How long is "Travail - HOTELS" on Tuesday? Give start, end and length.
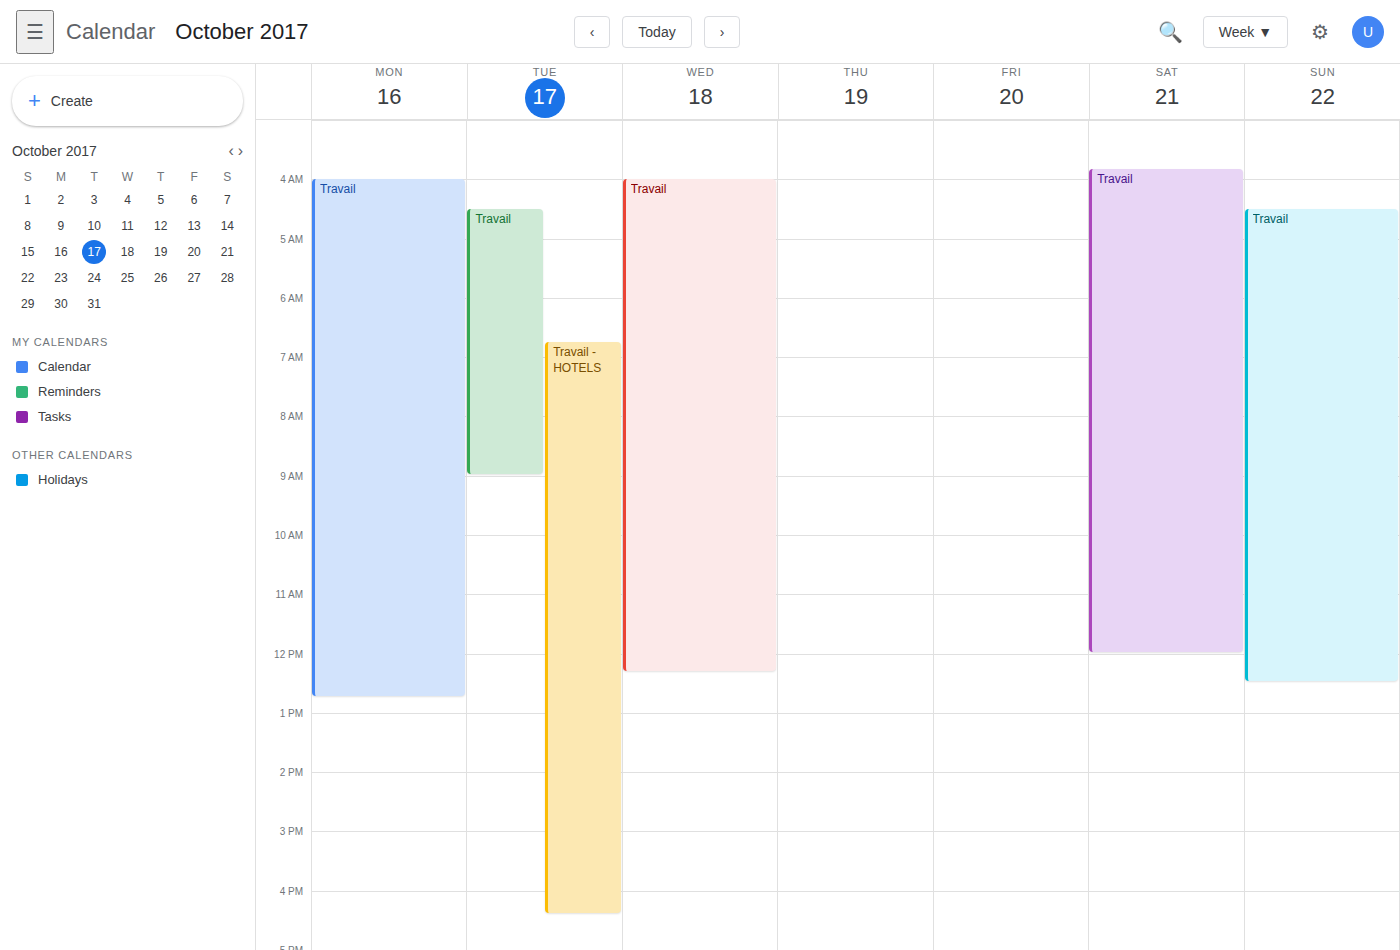
6:45 AM to 4:25 PM, 9 hours 40 minutes